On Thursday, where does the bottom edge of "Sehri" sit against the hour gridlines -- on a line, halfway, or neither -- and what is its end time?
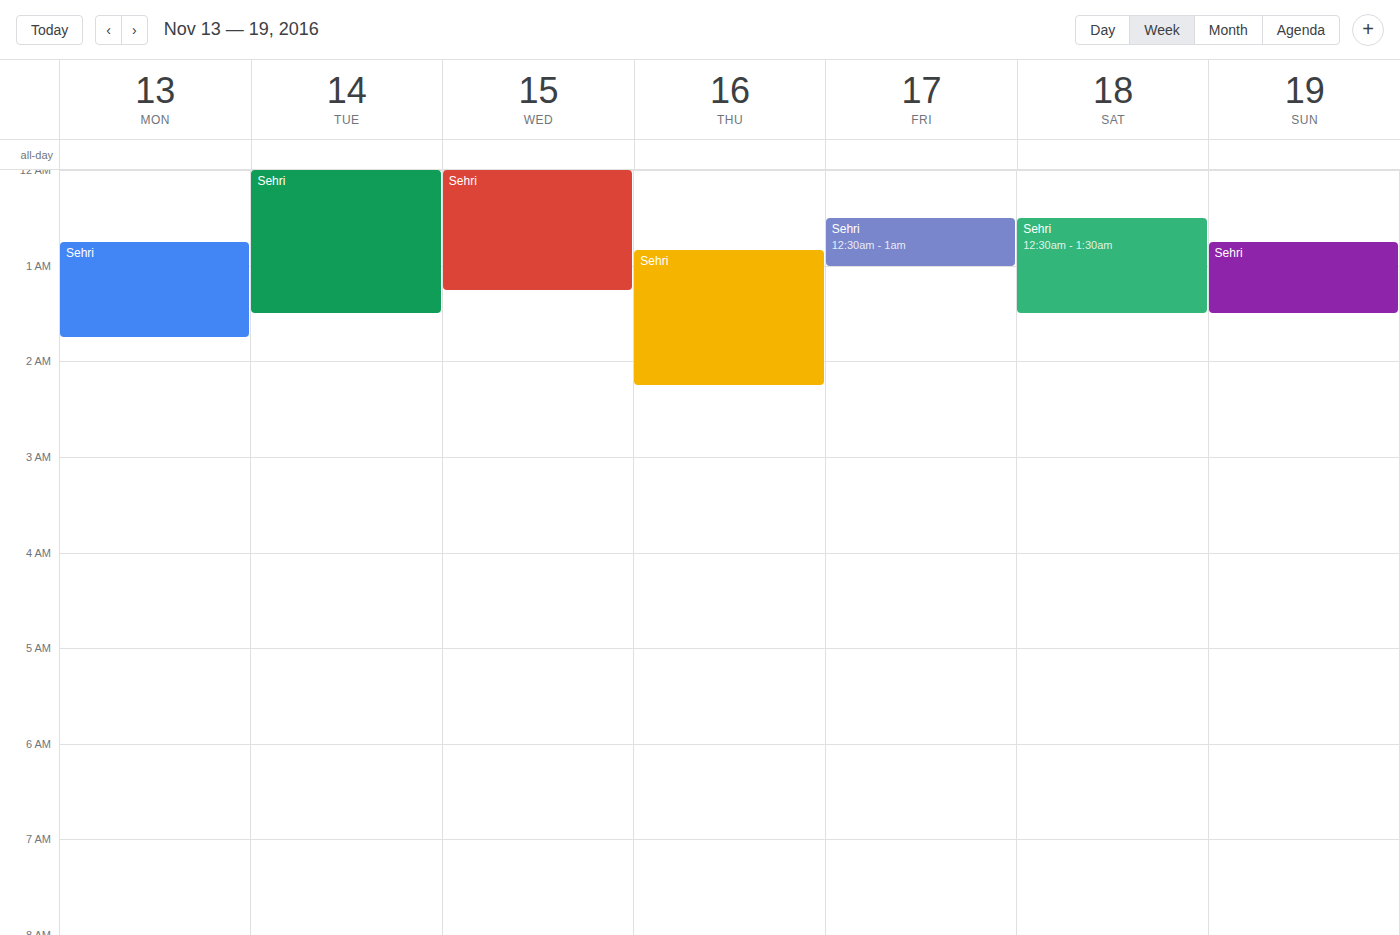
2:15 AM -- neither: a quarter of the way from the 2 AM line to the 3 AM line.